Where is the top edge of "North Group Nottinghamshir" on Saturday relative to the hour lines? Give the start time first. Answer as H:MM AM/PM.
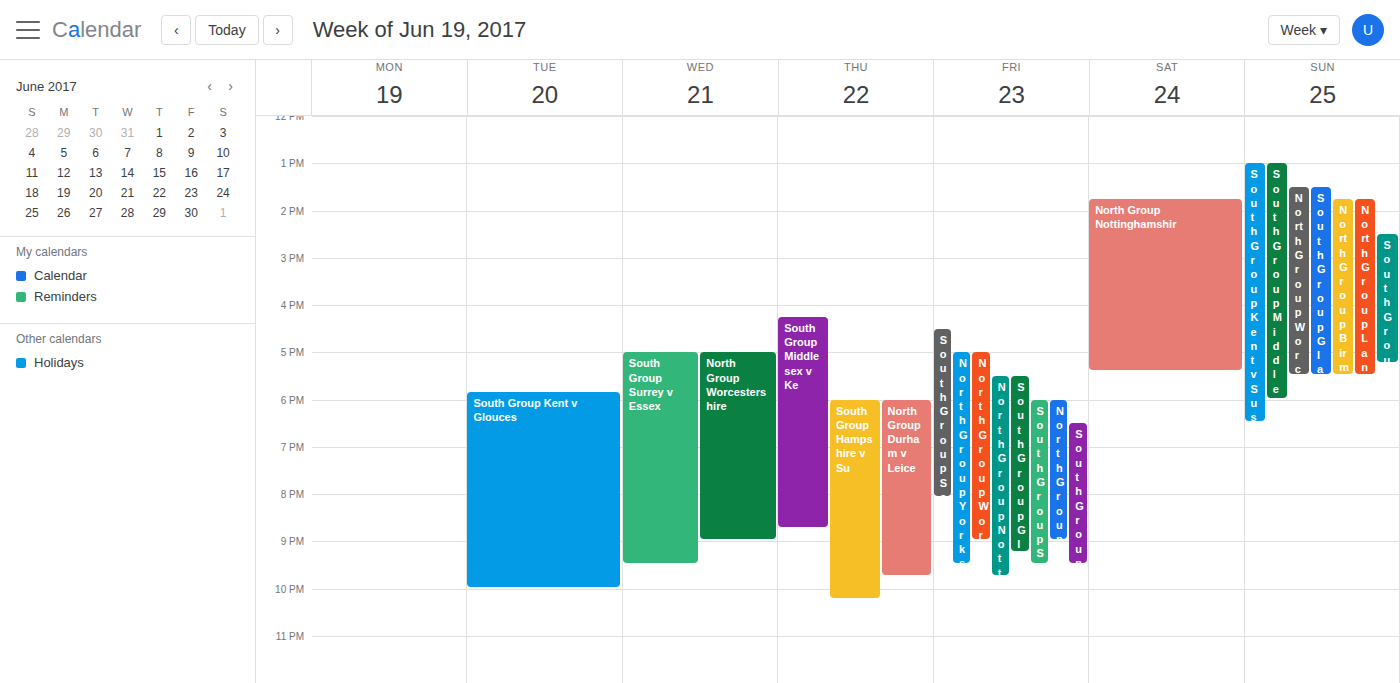
1:45 PM -- neither: three quarters of the way from the 1 PM line to the 2 PM line.